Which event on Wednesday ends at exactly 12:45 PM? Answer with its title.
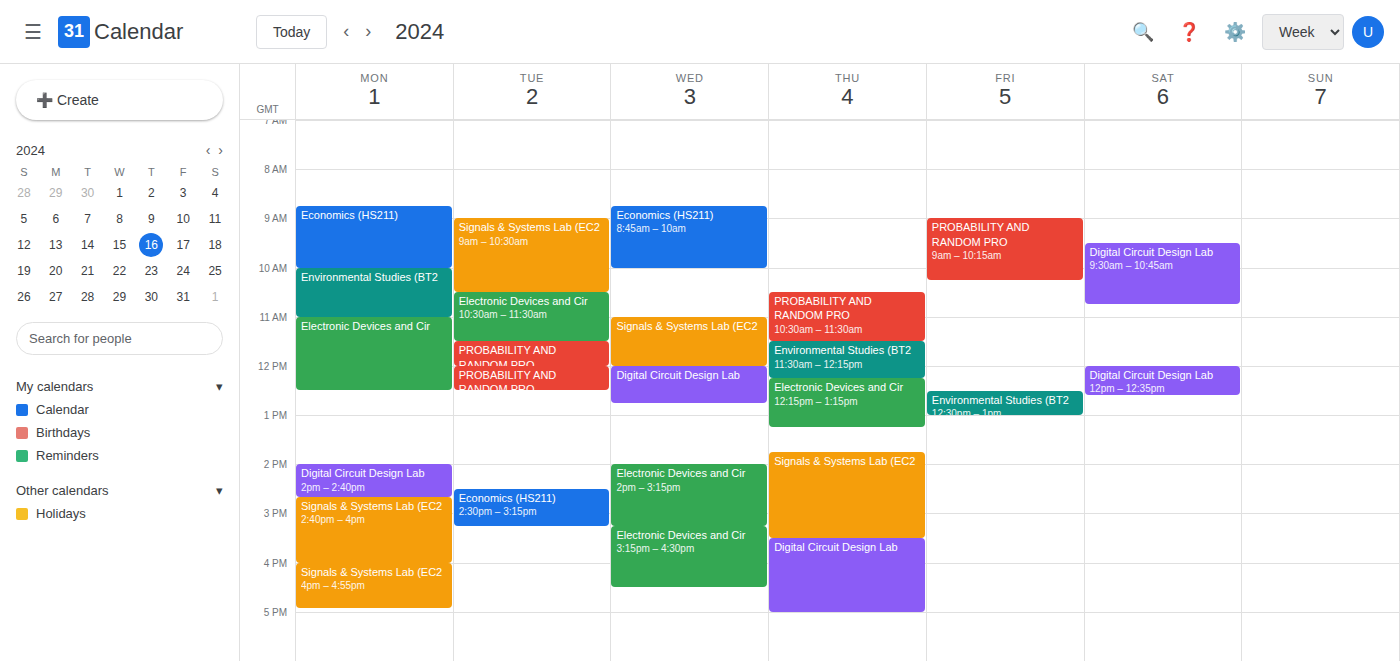
"Digital Circuit Design Lab"